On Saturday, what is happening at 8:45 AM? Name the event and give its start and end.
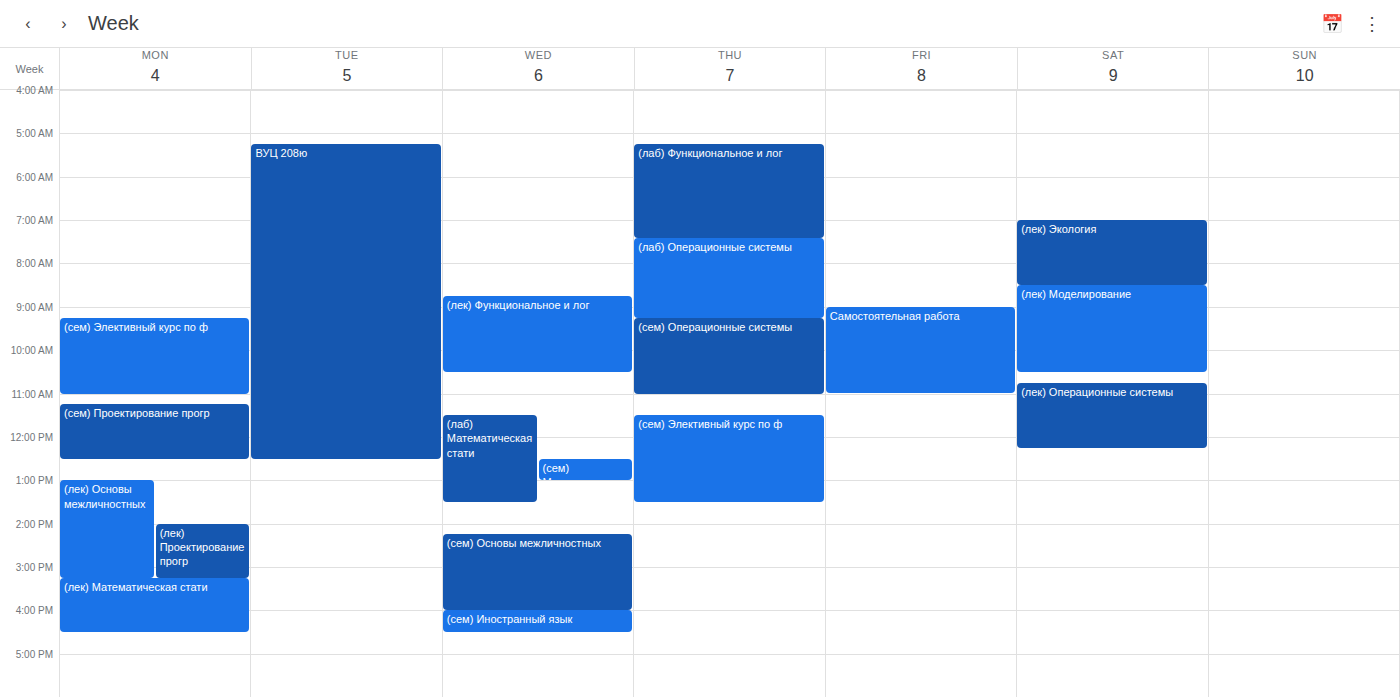
"(лек) Моделирование", 8:30 AM to 10:30 AM